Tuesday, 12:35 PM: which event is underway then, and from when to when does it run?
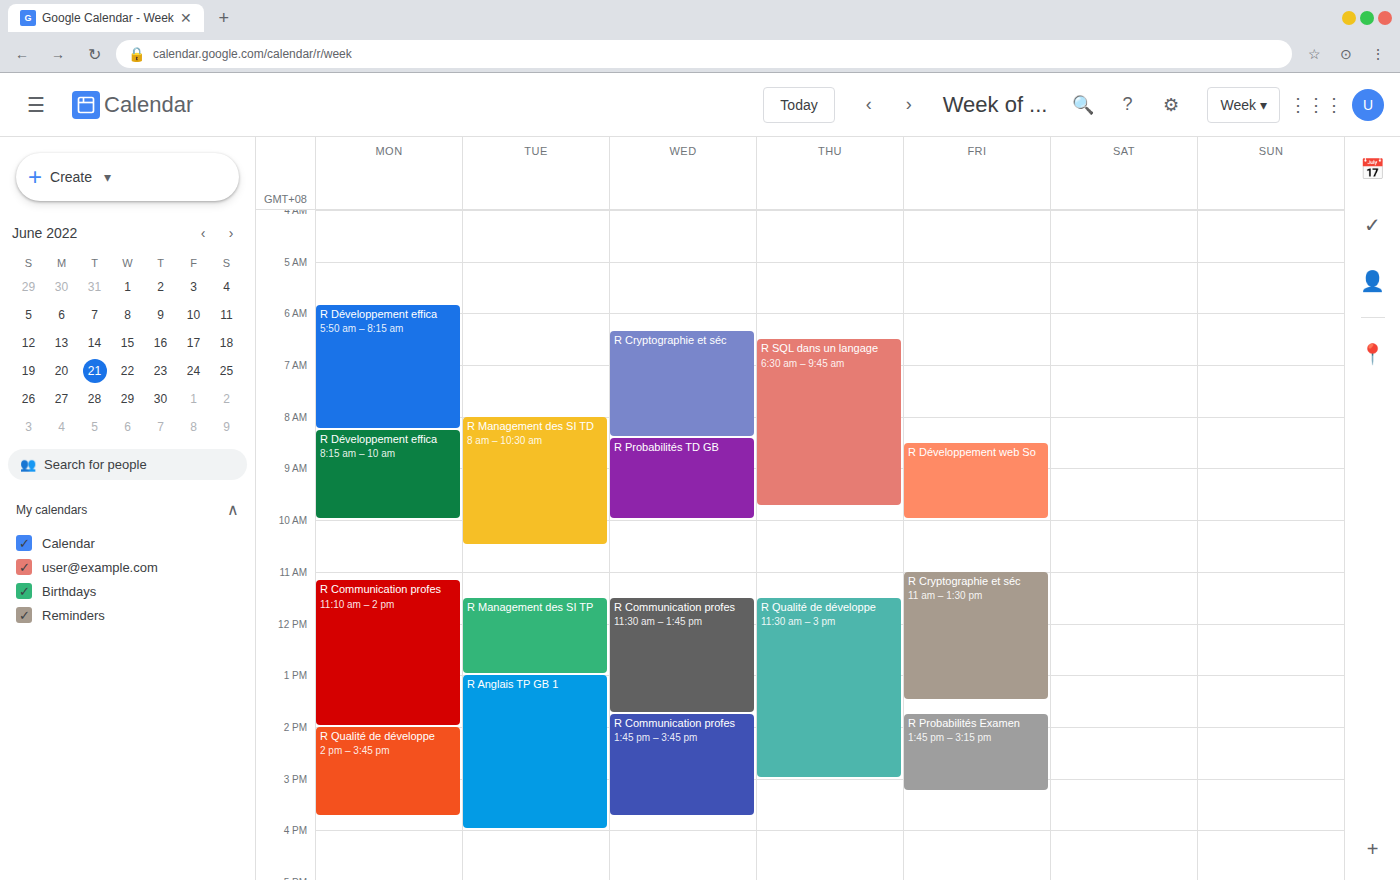
"R Management des SI TP", 11:30 AM to 1:00 PM